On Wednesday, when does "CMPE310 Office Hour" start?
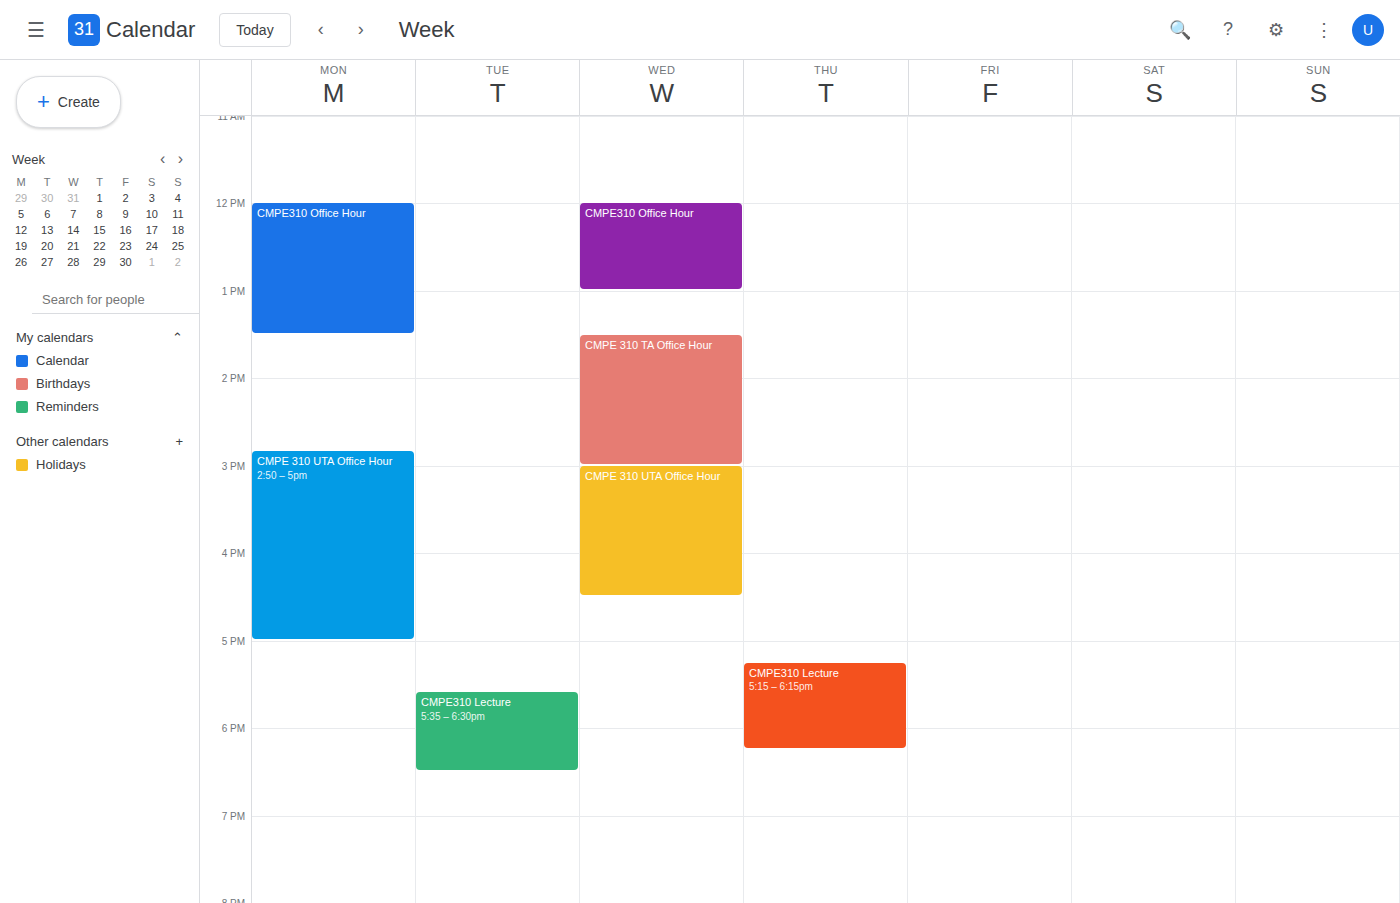
12:00 PM